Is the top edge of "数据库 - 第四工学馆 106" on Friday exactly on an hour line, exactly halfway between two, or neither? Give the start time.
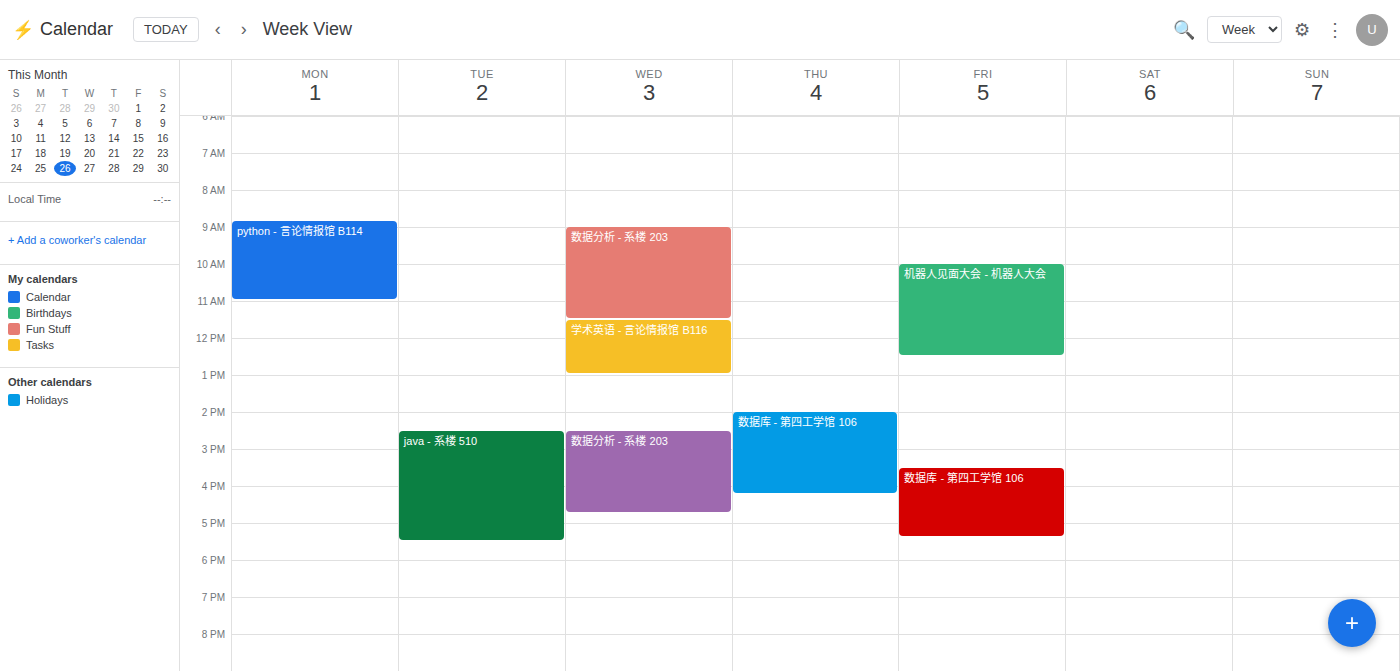
15:30 -- halfway between the 15:00 and 16:00 lines.